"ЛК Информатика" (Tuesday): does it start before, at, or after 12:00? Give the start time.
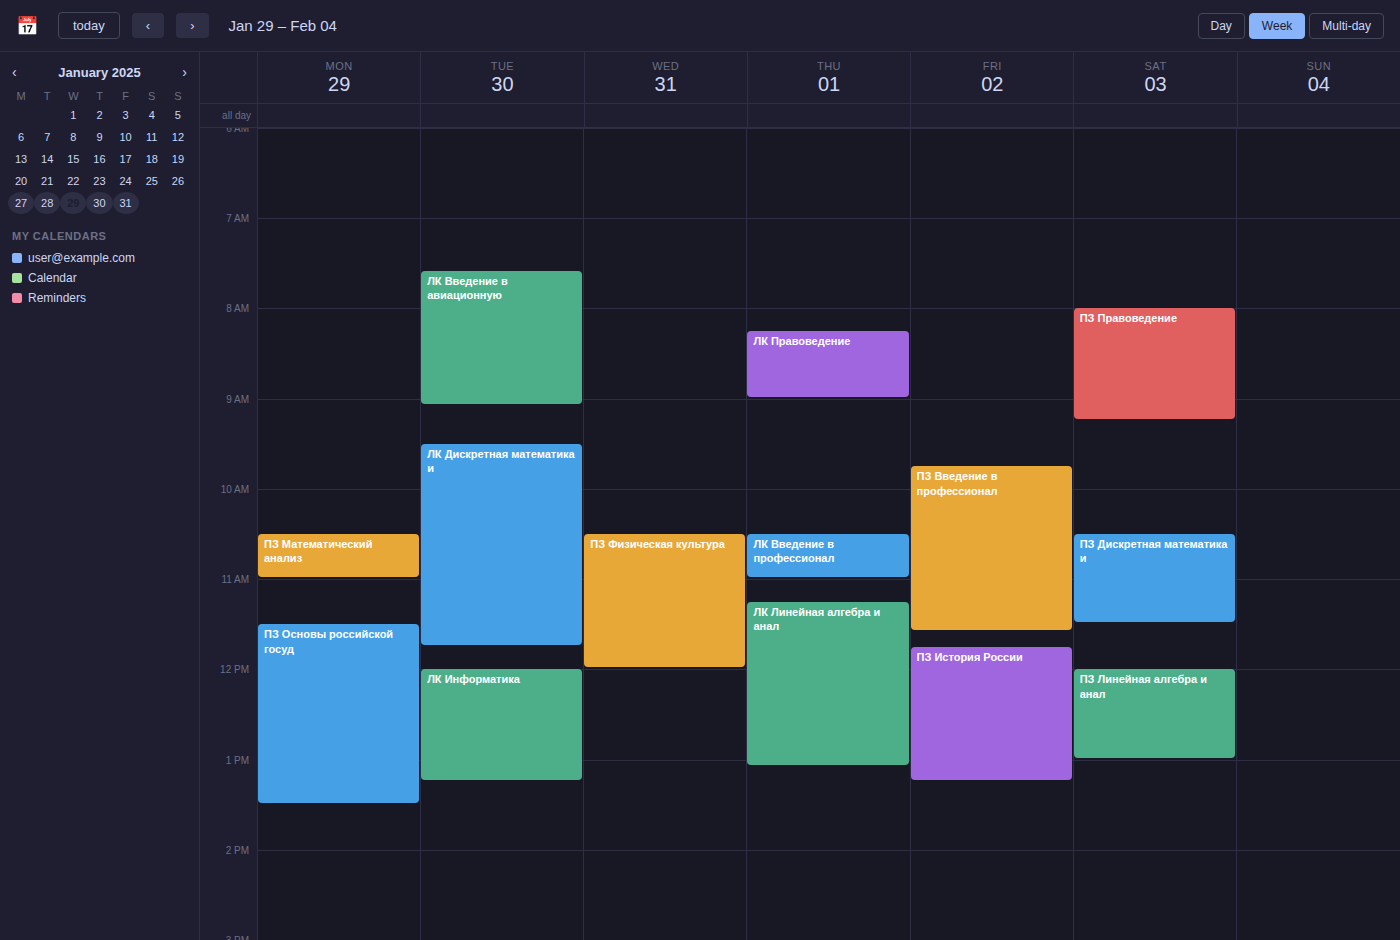
12:00 -- exactly at 12:00, on the 12:00 line.